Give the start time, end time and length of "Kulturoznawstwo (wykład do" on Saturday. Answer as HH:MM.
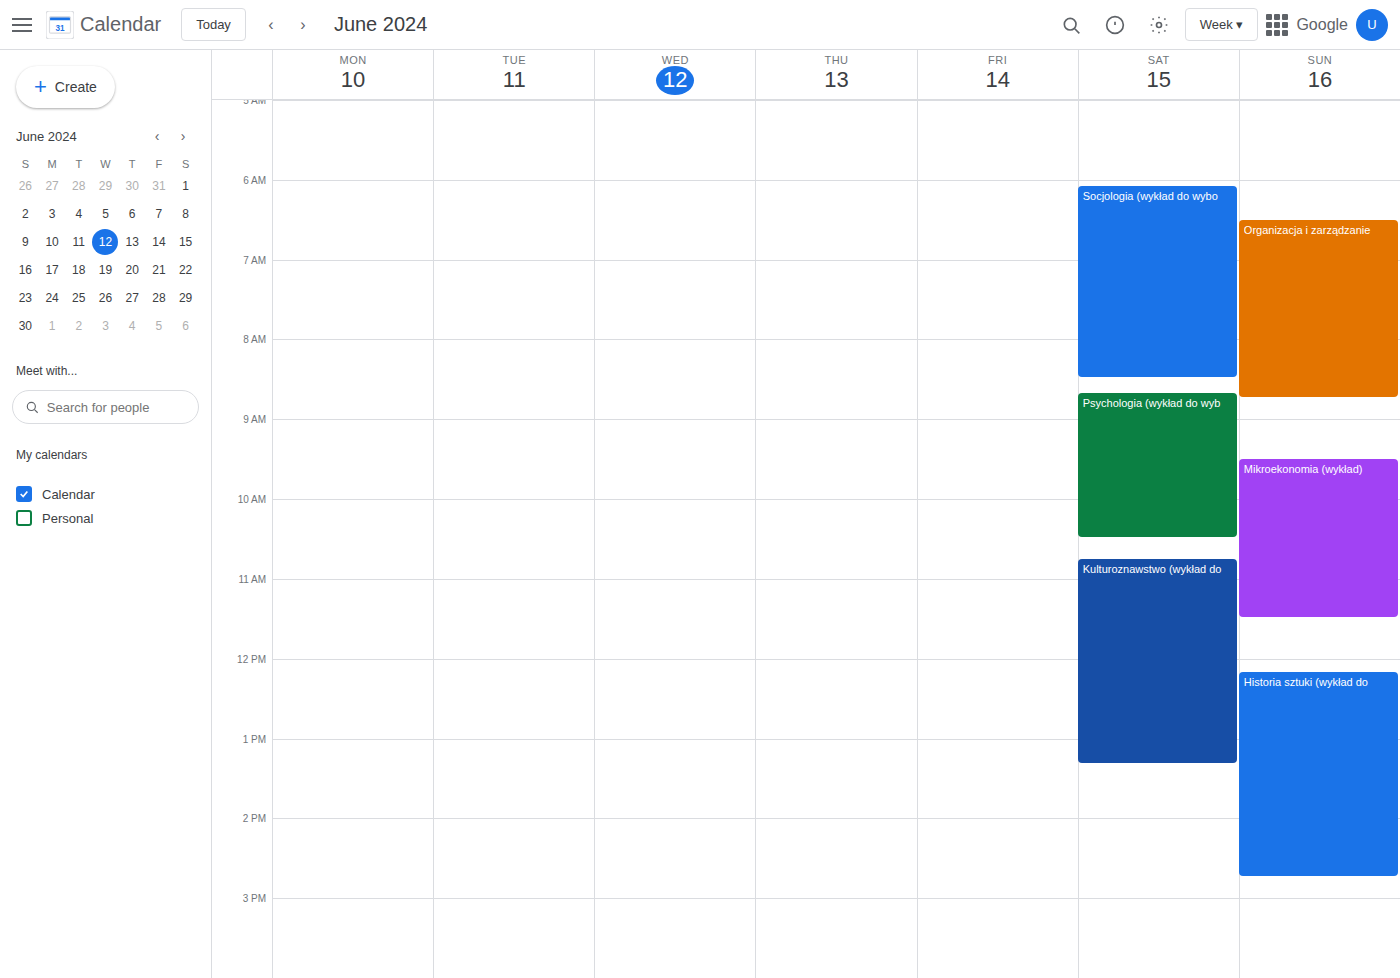
10:45 to 13:20, 2 hours 35 minutes